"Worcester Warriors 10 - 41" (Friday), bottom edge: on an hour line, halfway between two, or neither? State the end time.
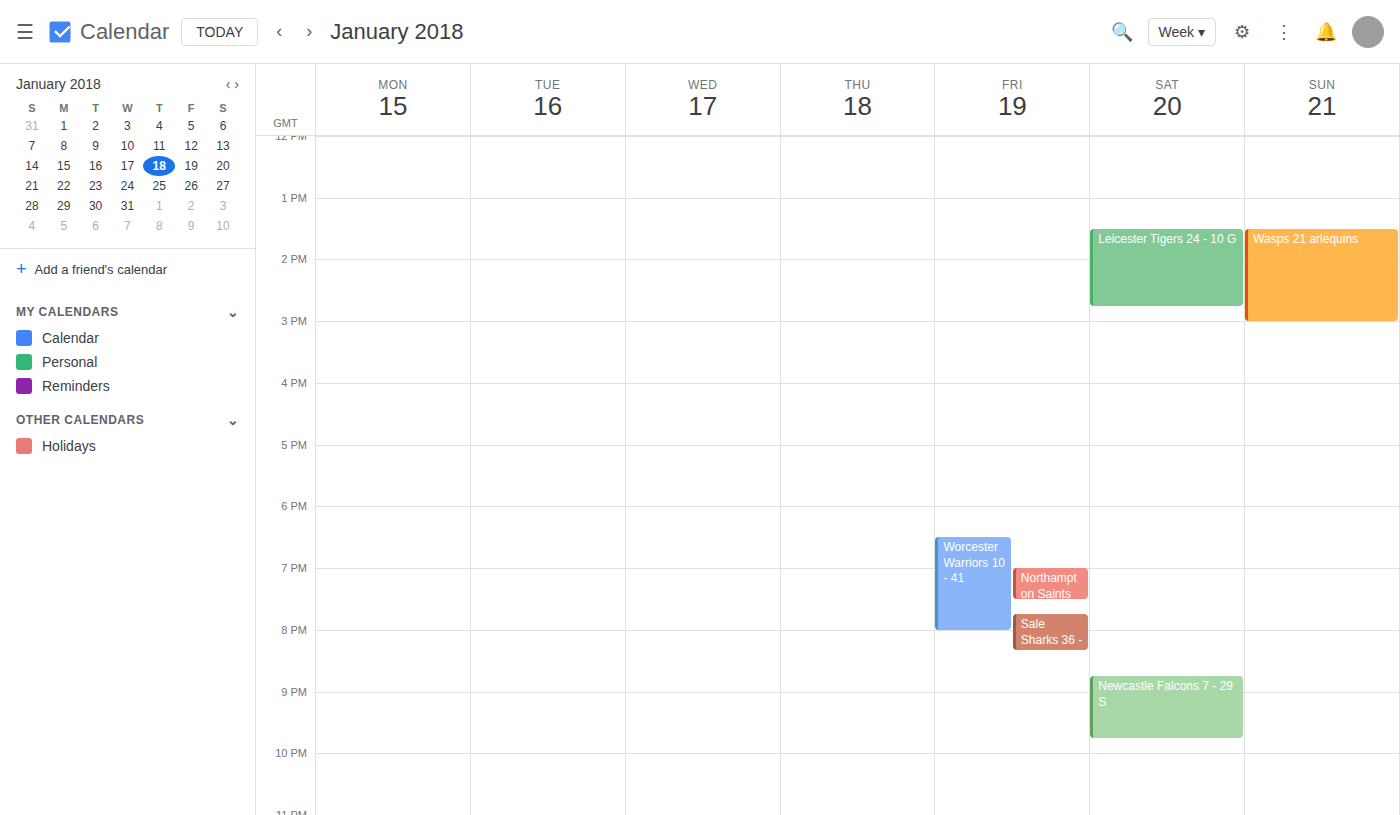
8:00 PM -- exactly on the 8 PM line.